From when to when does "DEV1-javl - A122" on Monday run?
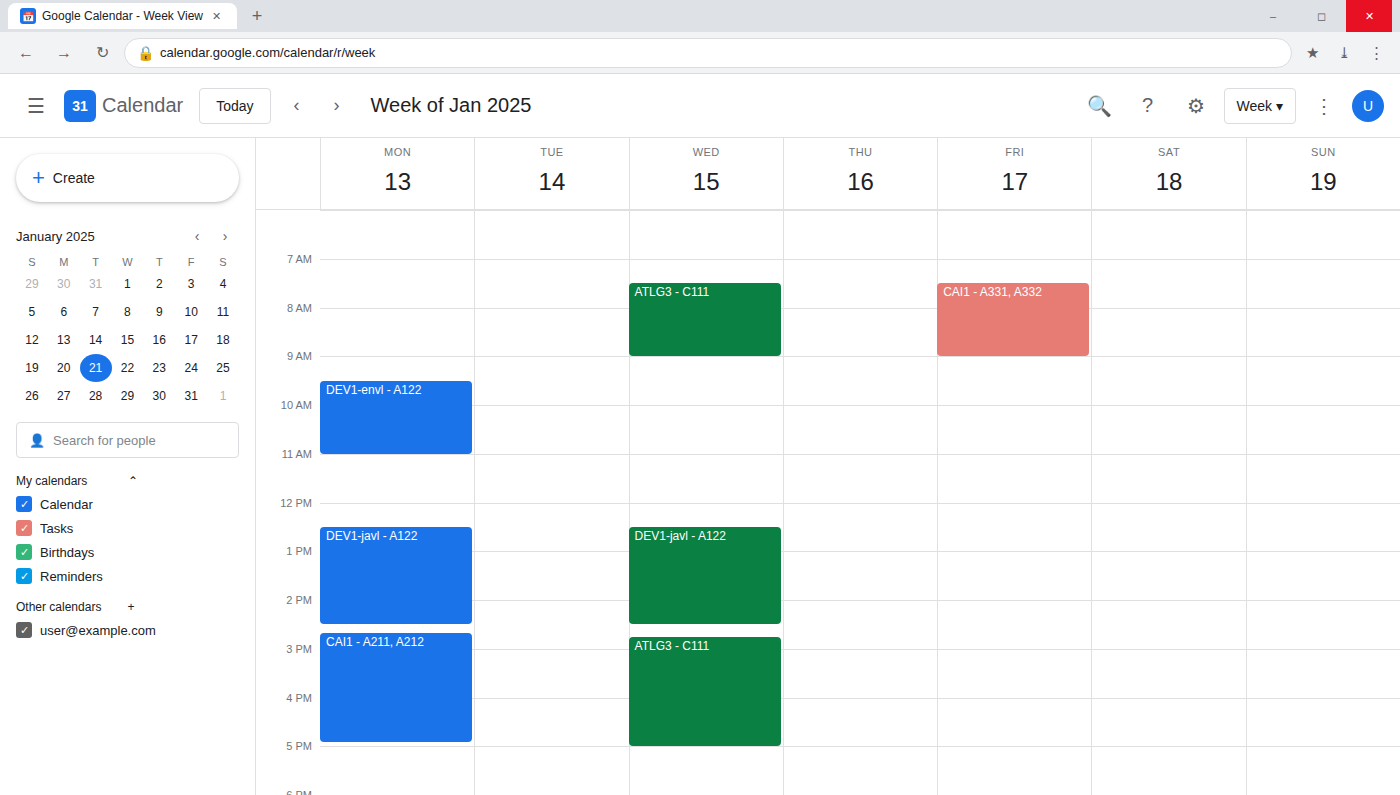
12:30 PM to 2:30 PM